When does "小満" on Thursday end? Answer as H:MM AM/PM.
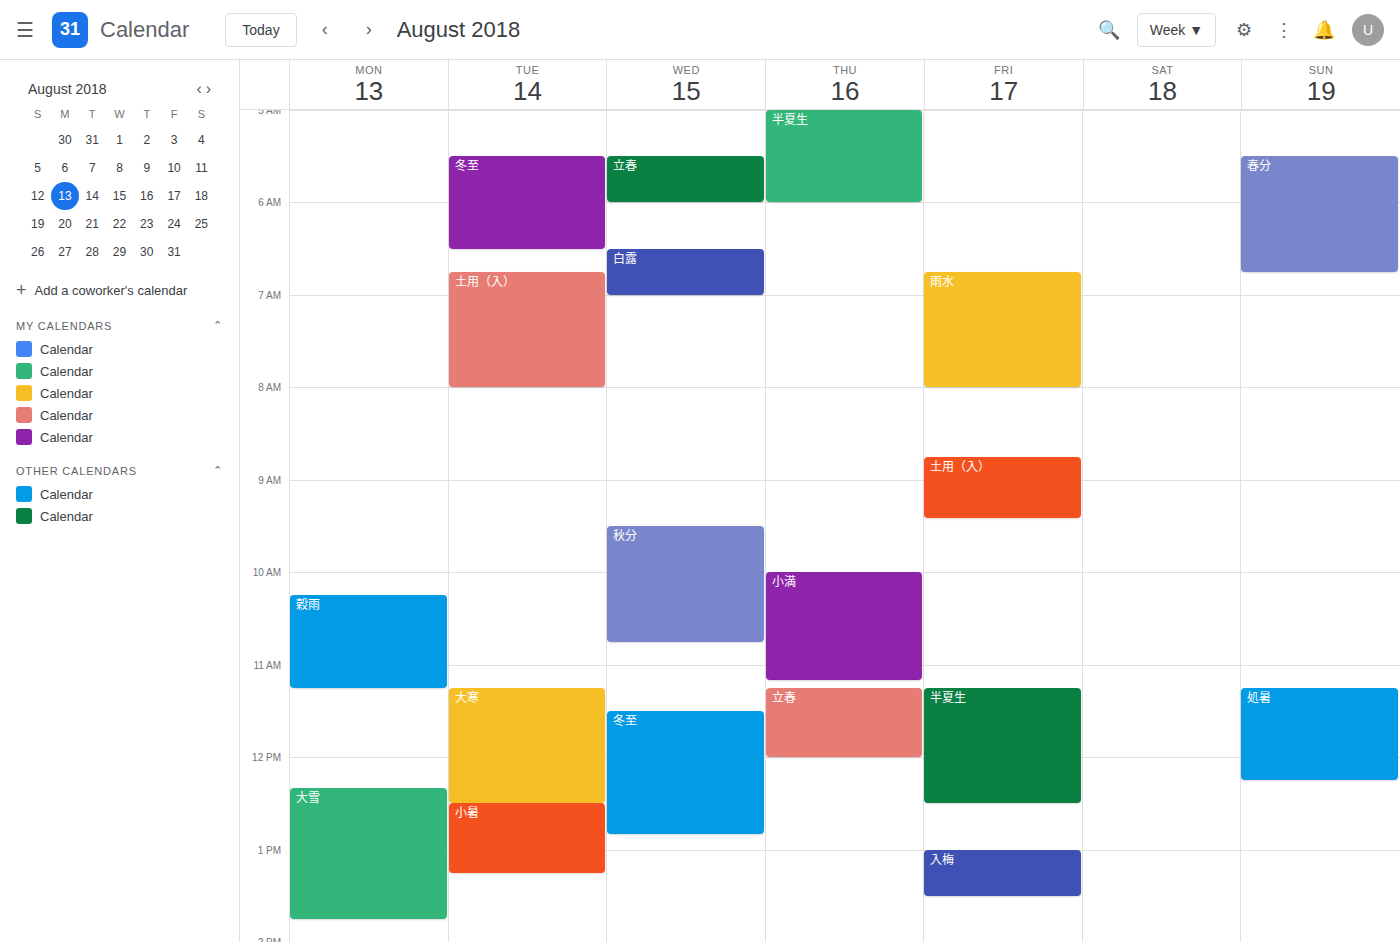
11:10 AM